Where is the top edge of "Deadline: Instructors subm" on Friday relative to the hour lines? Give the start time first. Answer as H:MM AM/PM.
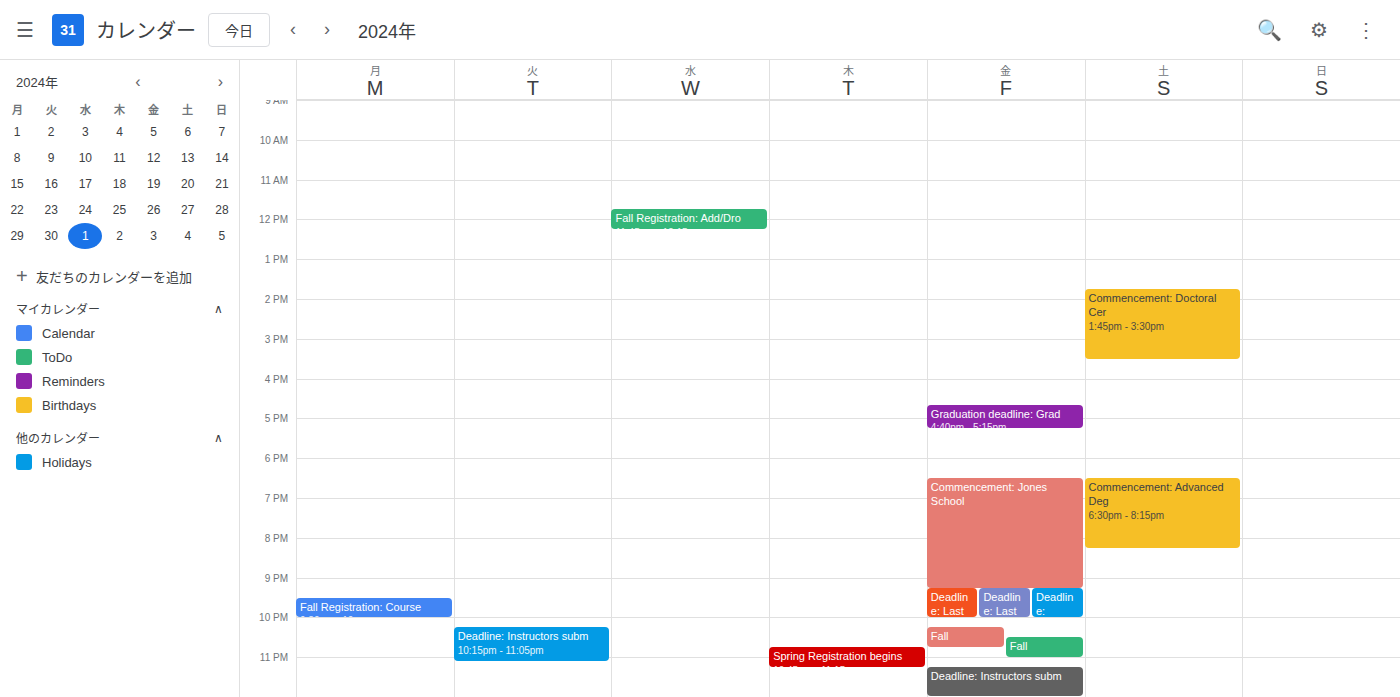
11:15 PM -- neither: a quarter of the way from the 11 PM line to the 12 AM line.